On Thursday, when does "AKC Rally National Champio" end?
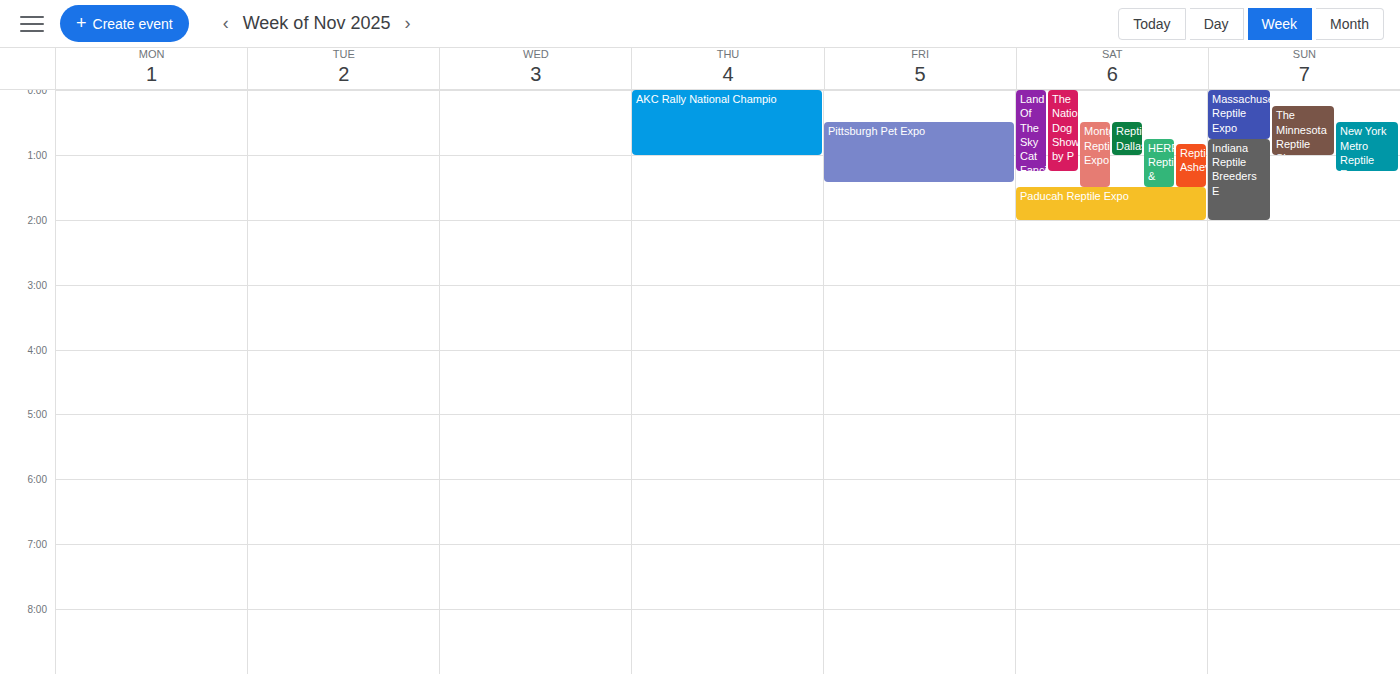
1:00 AM